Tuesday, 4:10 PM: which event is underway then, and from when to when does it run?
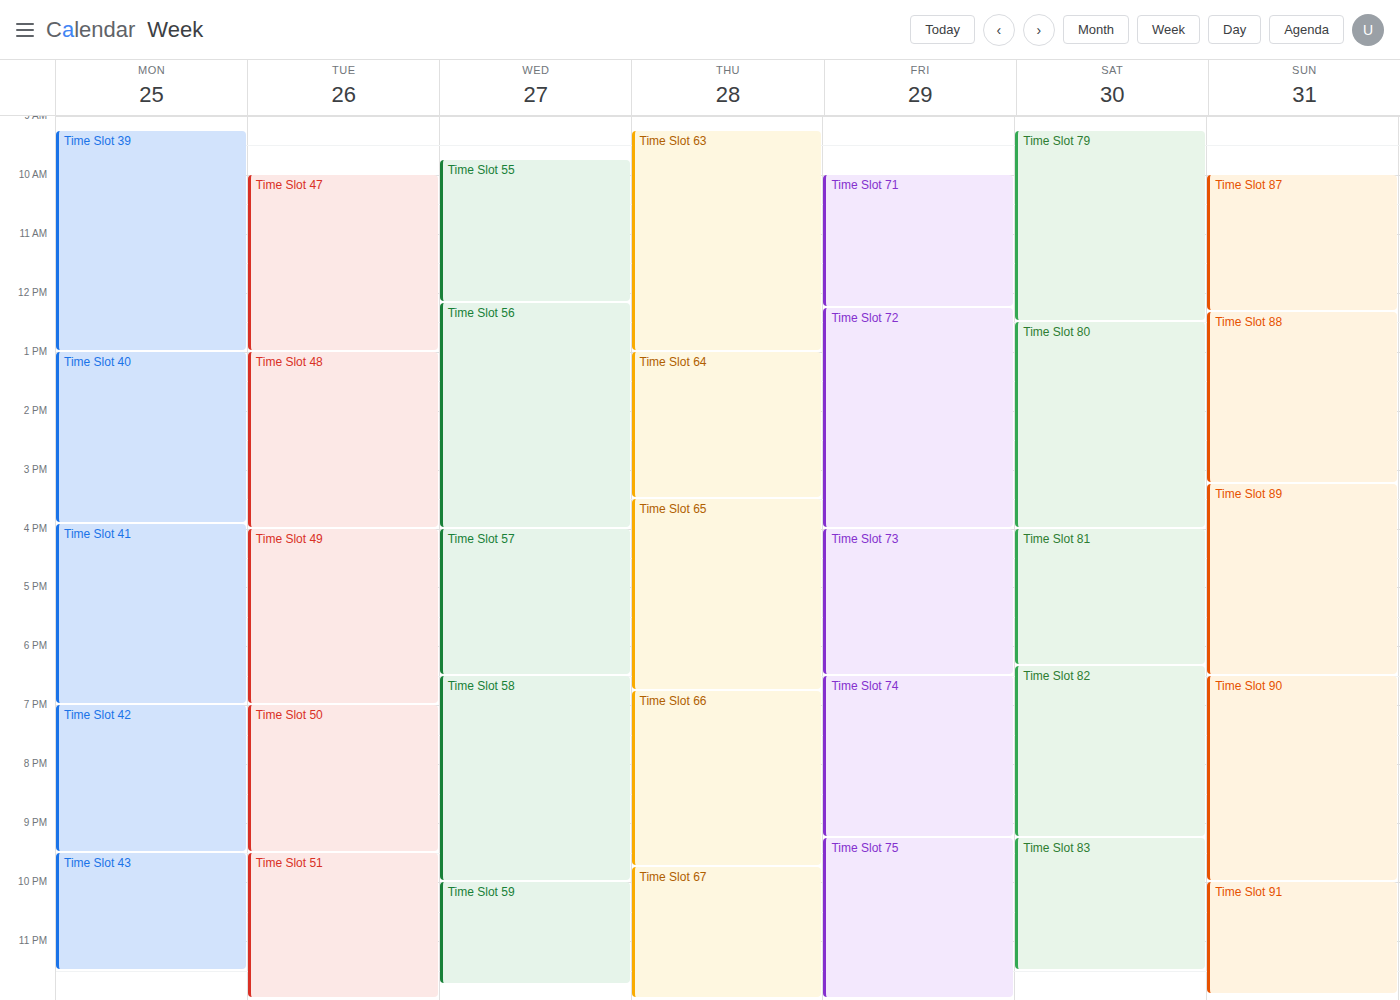
"Time Slot 49", 4:00 PM to 7:00 PM